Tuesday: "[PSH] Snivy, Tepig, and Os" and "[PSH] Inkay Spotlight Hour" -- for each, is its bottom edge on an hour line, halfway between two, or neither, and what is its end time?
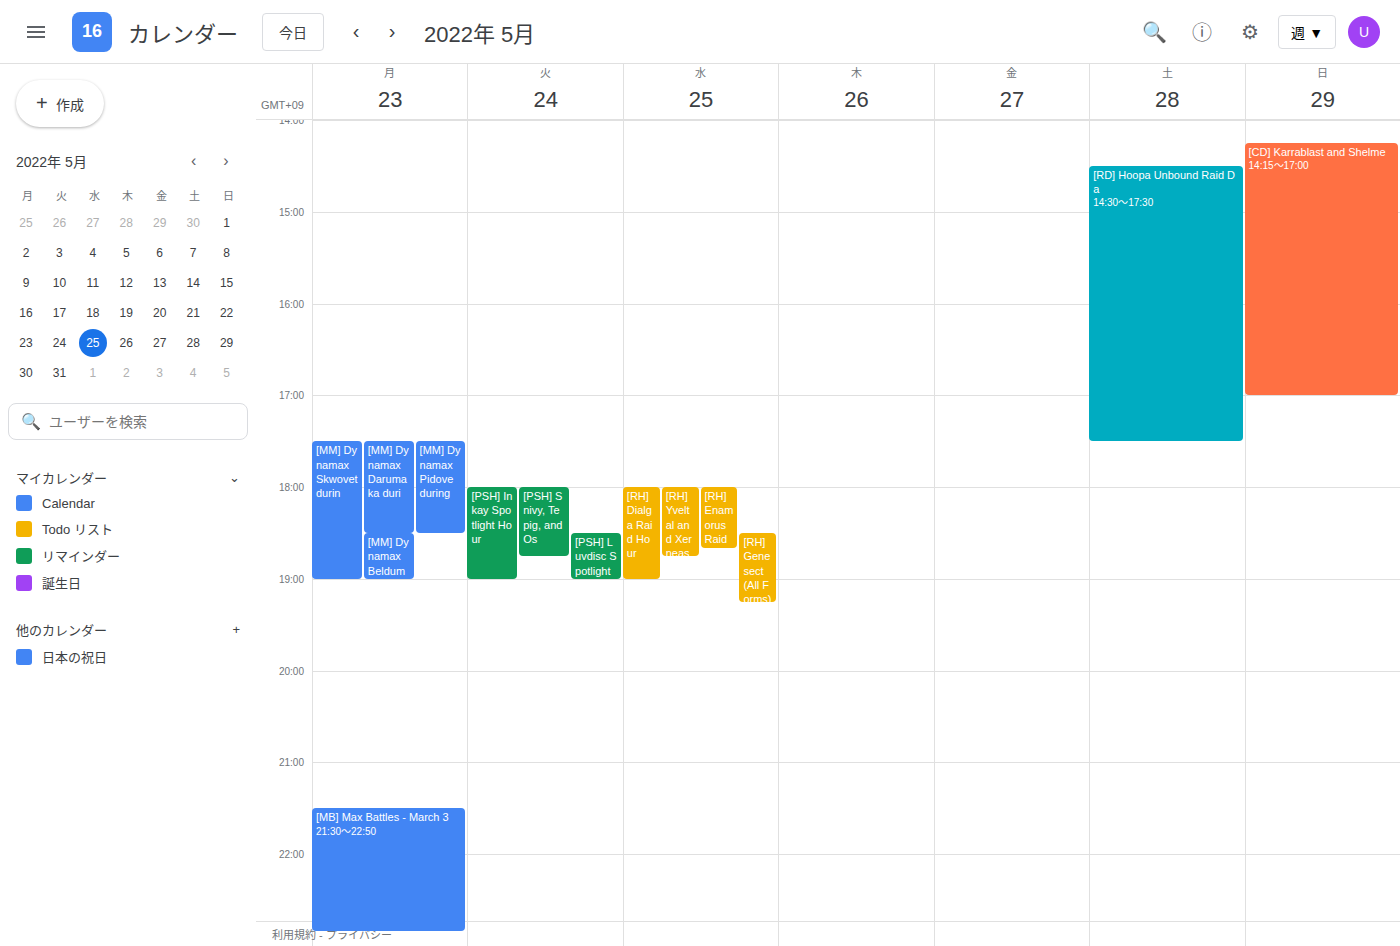
"[PSH] Snivy, Tepig, and Os": 6:45 PM, neither: three quarters of the way from the 6 PM line to the 7 PM line. "[PSH] Inkay Spotlight Hour": 7:00 PM, exactly on the 7 PM line.